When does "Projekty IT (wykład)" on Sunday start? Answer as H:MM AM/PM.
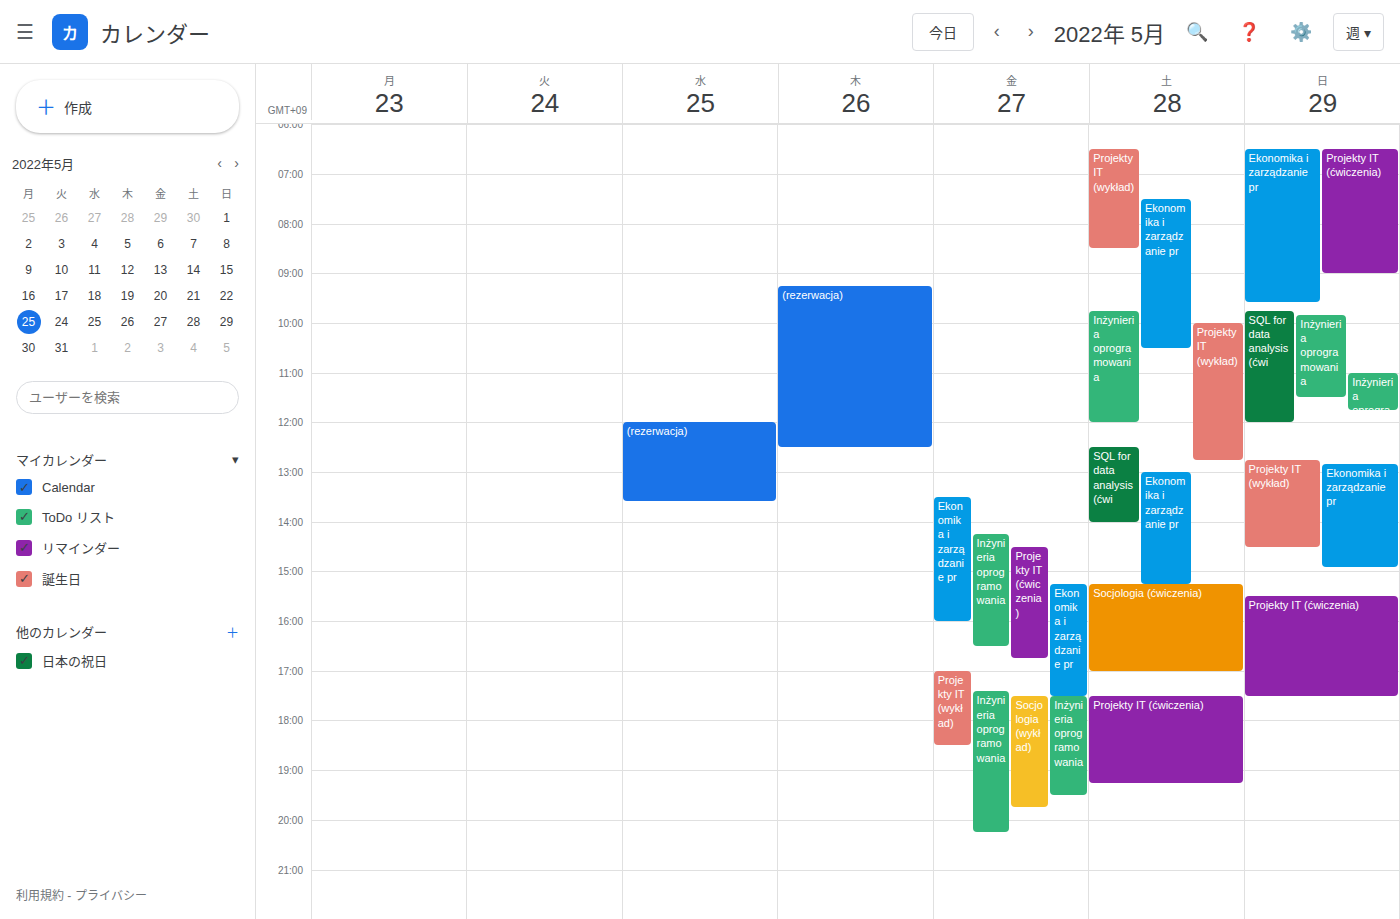
12:45 PM